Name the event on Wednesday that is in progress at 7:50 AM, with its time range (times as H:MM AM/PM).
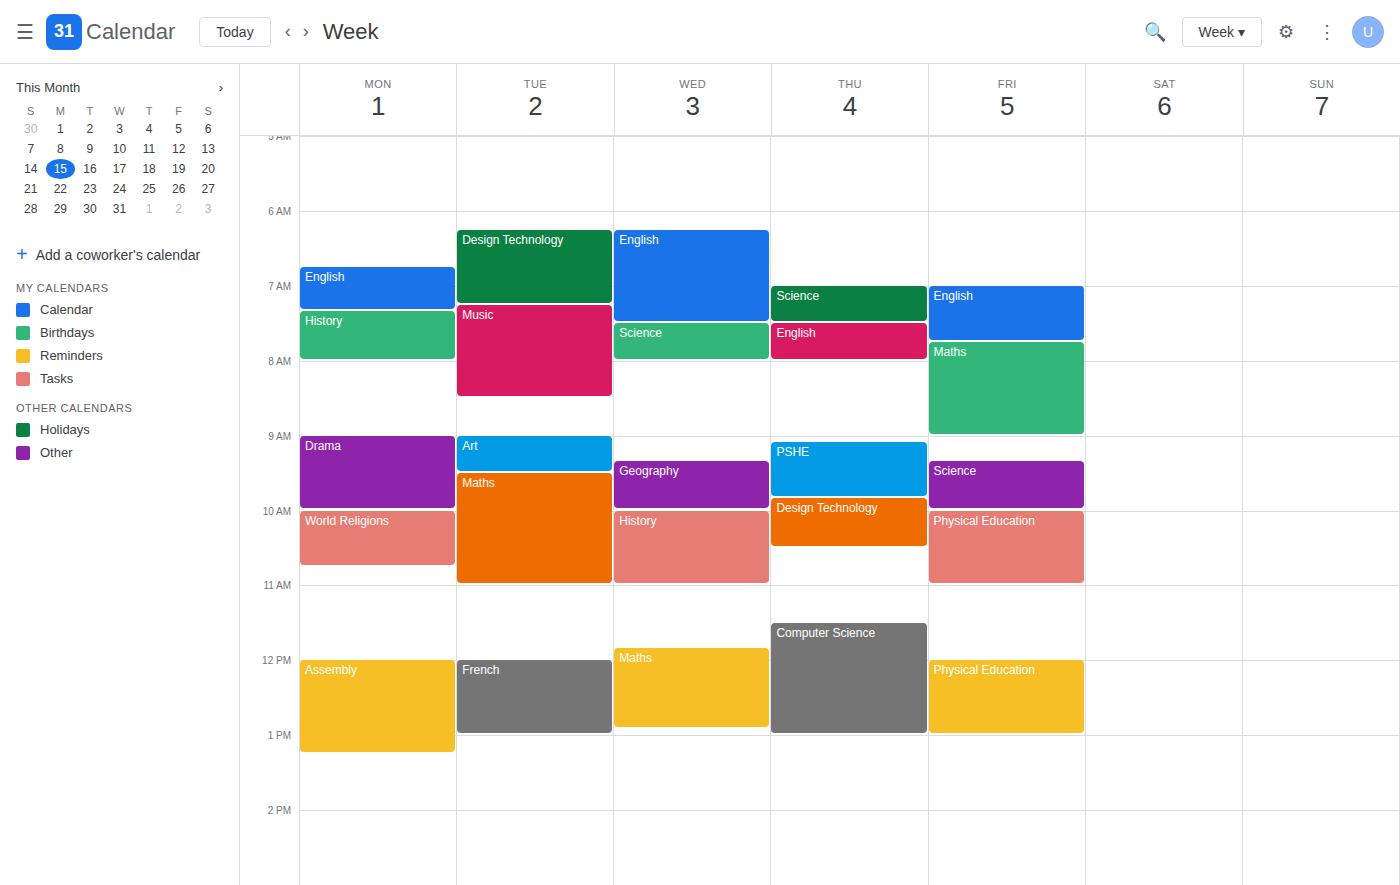
"Science", 7:30 AM to 8:00 AM